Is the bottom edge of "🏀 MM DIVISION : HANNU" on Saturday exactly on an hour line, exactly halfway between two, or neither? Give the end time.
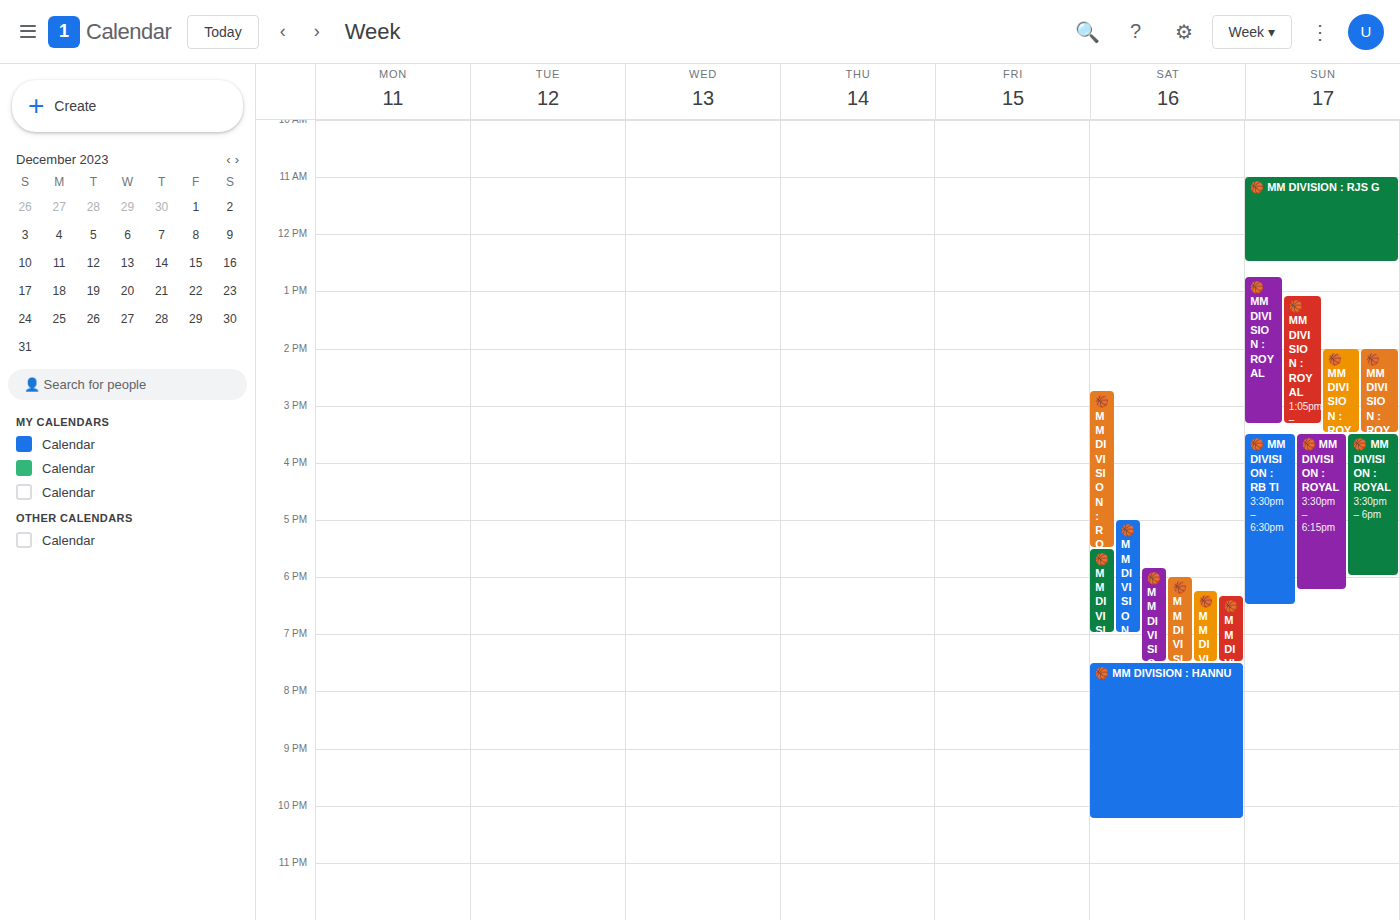
10:15 PM -- neither: a quarter of the way from the 10 PM line to the 11 PM line.